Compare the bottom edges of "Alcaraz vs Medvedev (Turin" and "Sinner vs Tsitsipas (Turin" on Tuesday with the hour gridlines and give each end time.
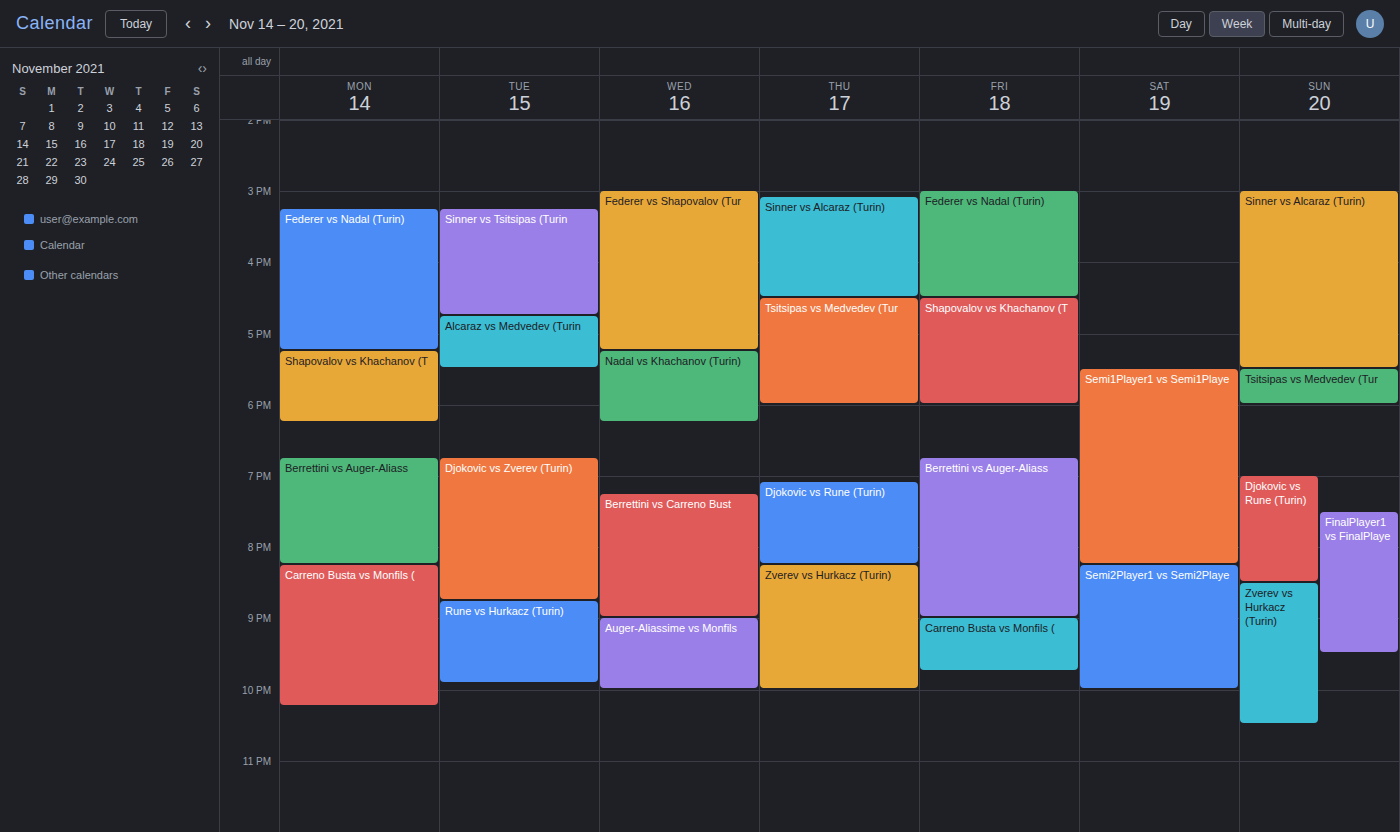
"Alcaraz vs Medvedev (Turin": 5:30 PM, halfway between the 5 PM and 6 PM lines. "Sinner vs Tsitsipas (Turin": 4:45 PM, neither: three quarters of the way from the 4 PM line to the 5 PM line.